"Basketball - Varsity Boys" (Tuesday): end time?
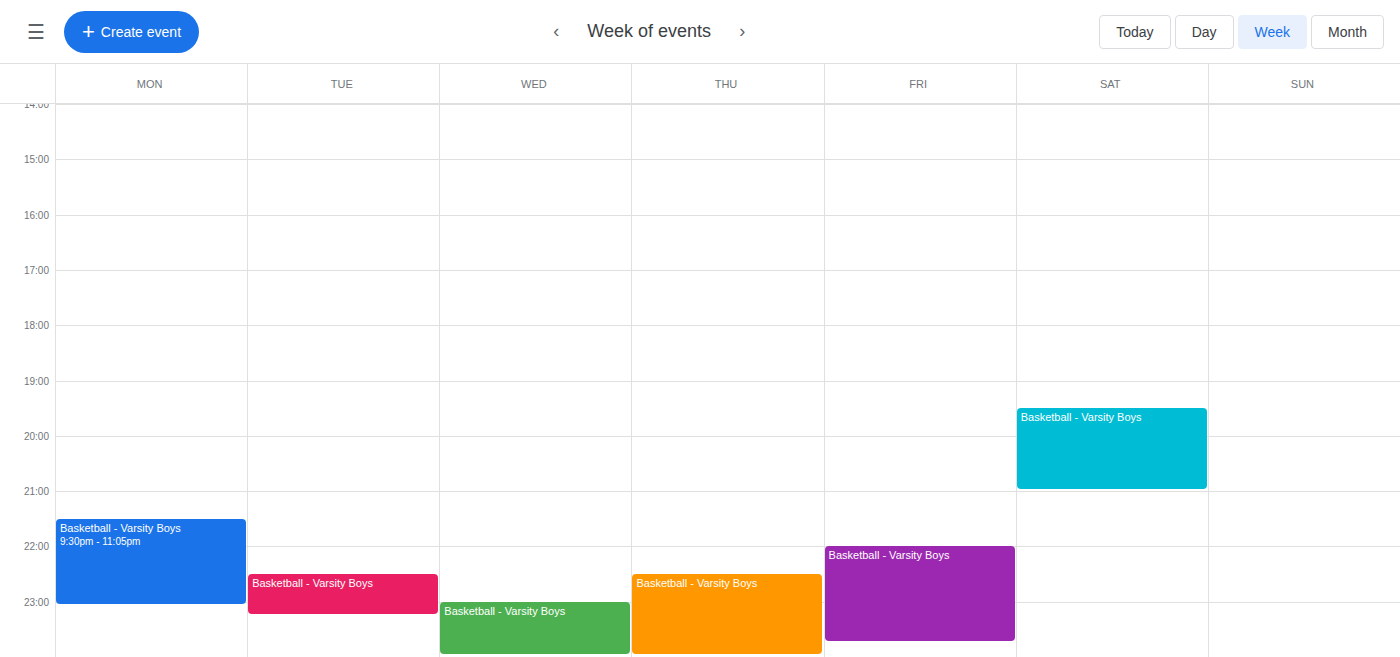
11:15 PM